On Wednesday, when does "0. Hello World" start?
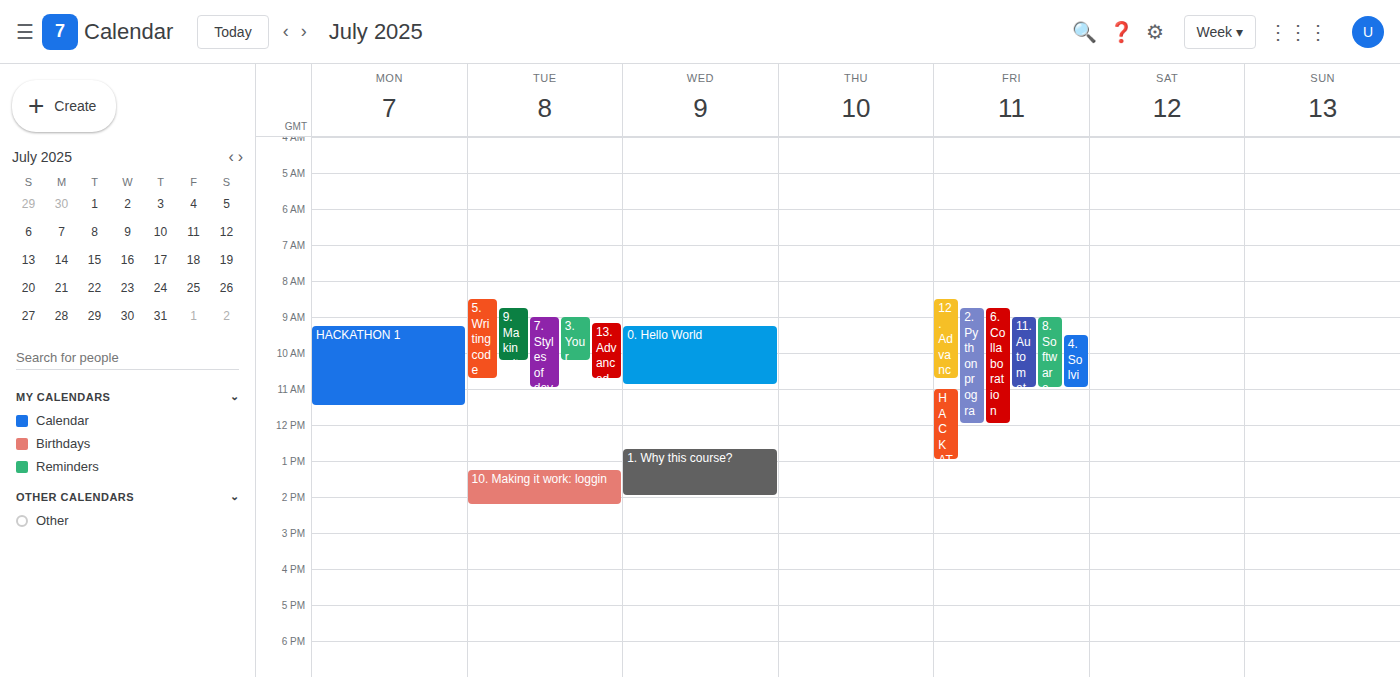
9:15 AM